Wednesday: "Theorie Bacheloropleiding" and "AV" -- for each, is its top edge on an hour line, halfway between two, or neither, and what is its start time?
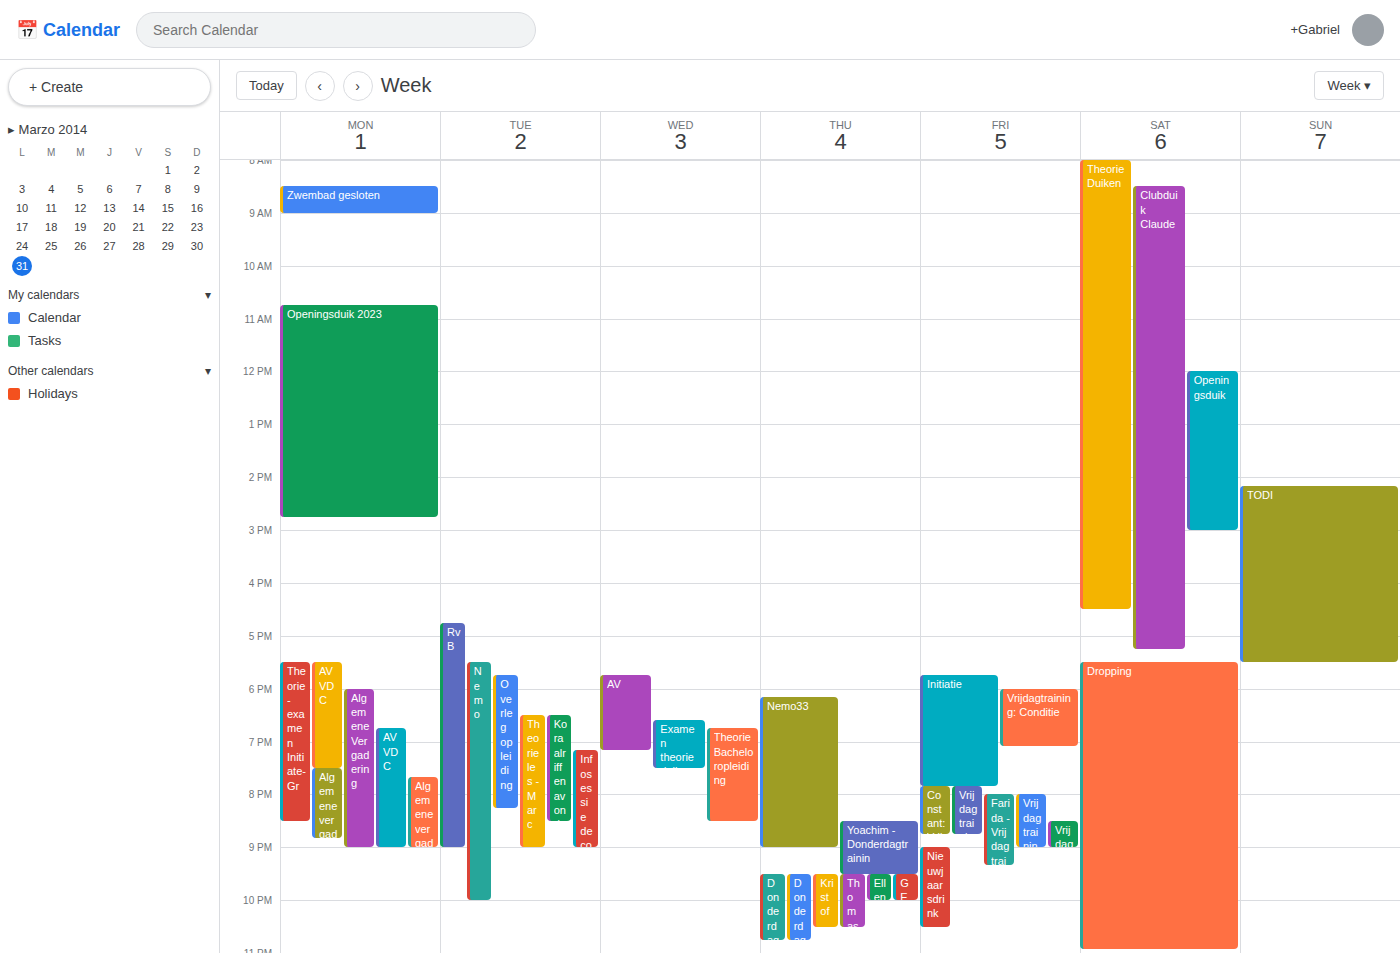
"Theorie Bacheloropleiding": 6:45 PM, neither: three quarters of the way from the 6 PM line to the 7 PM line. "AV": 5:45 PM, neither: three quarters of the way from the 5 PM line to the 6 PM line.